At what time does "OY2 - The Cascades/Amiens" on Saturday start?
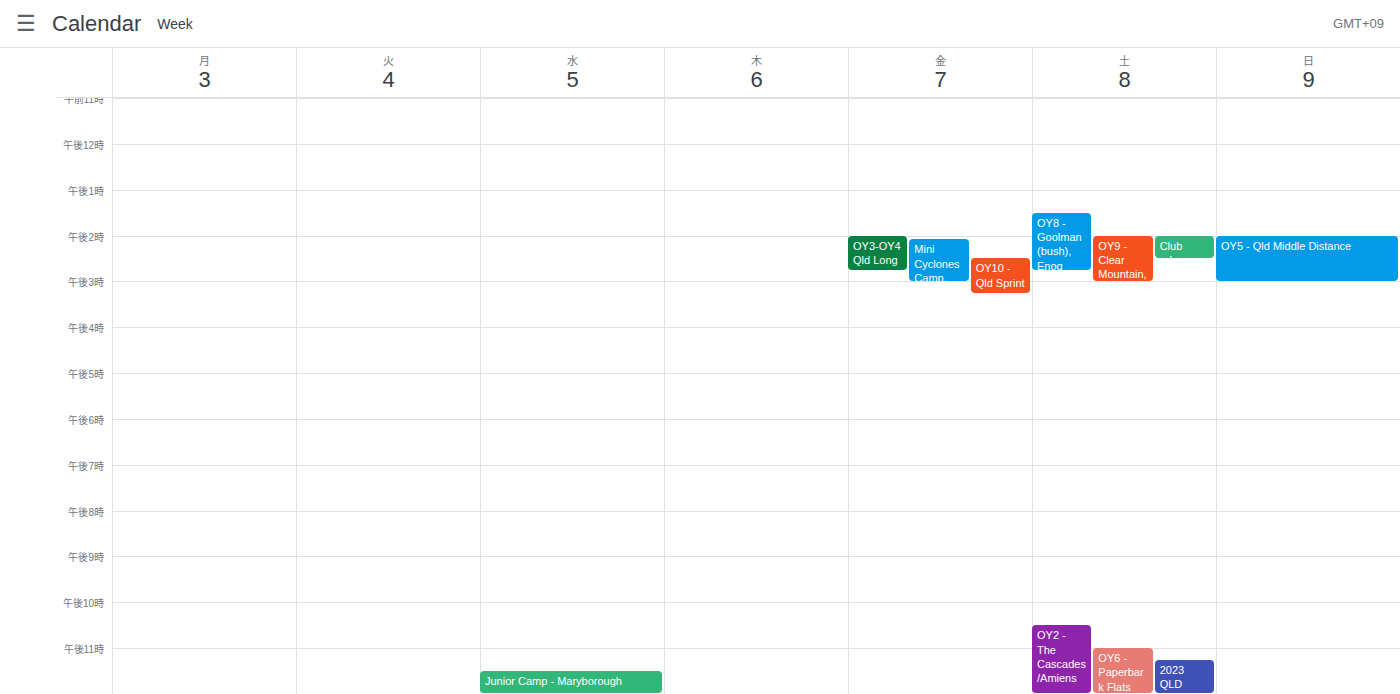
22:30